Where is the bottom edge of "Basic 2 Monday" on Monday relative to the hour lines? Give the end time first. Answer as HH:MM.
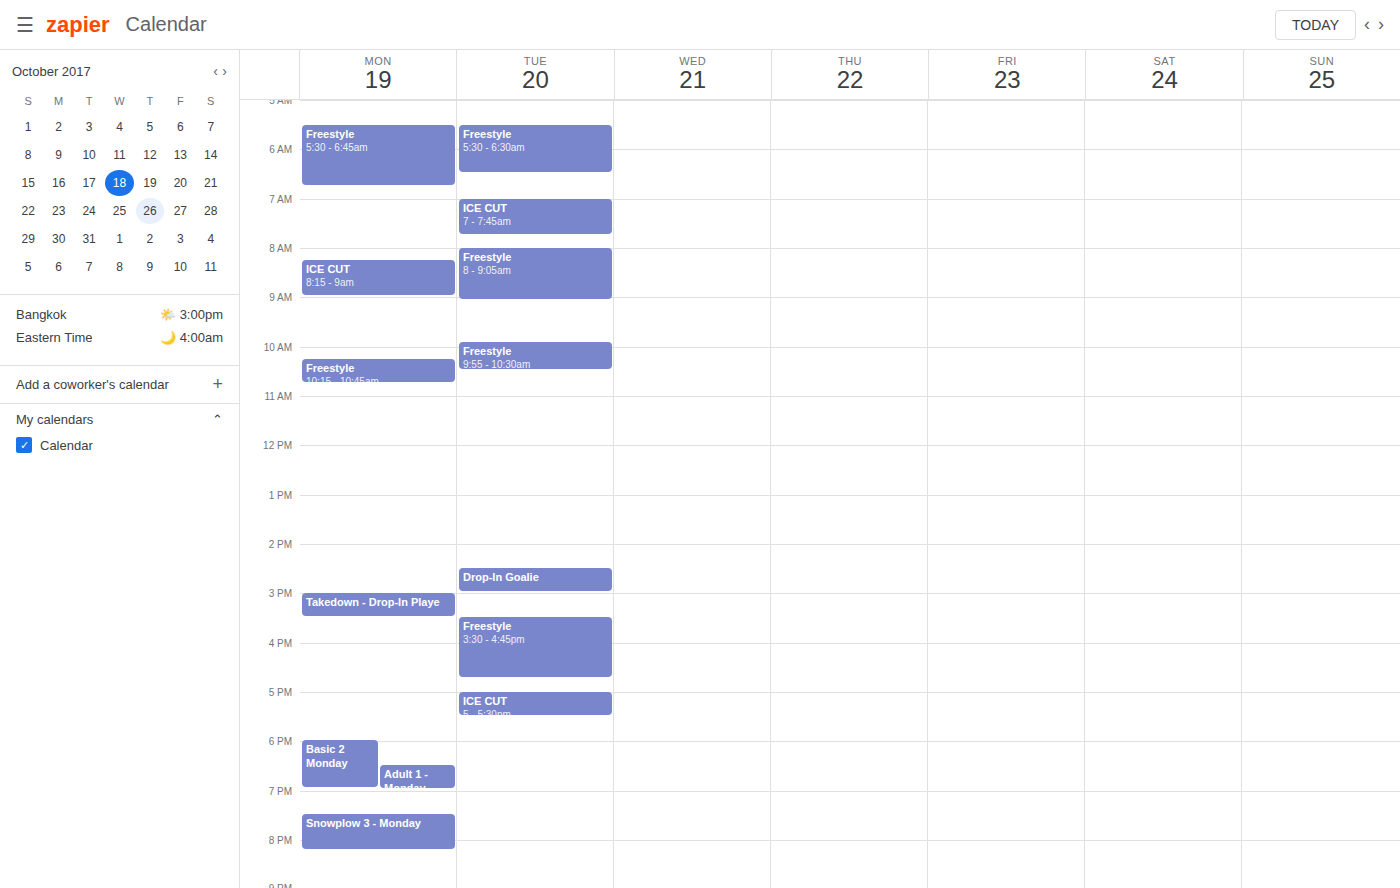
19:00 -- exactly on the 19:00 line.